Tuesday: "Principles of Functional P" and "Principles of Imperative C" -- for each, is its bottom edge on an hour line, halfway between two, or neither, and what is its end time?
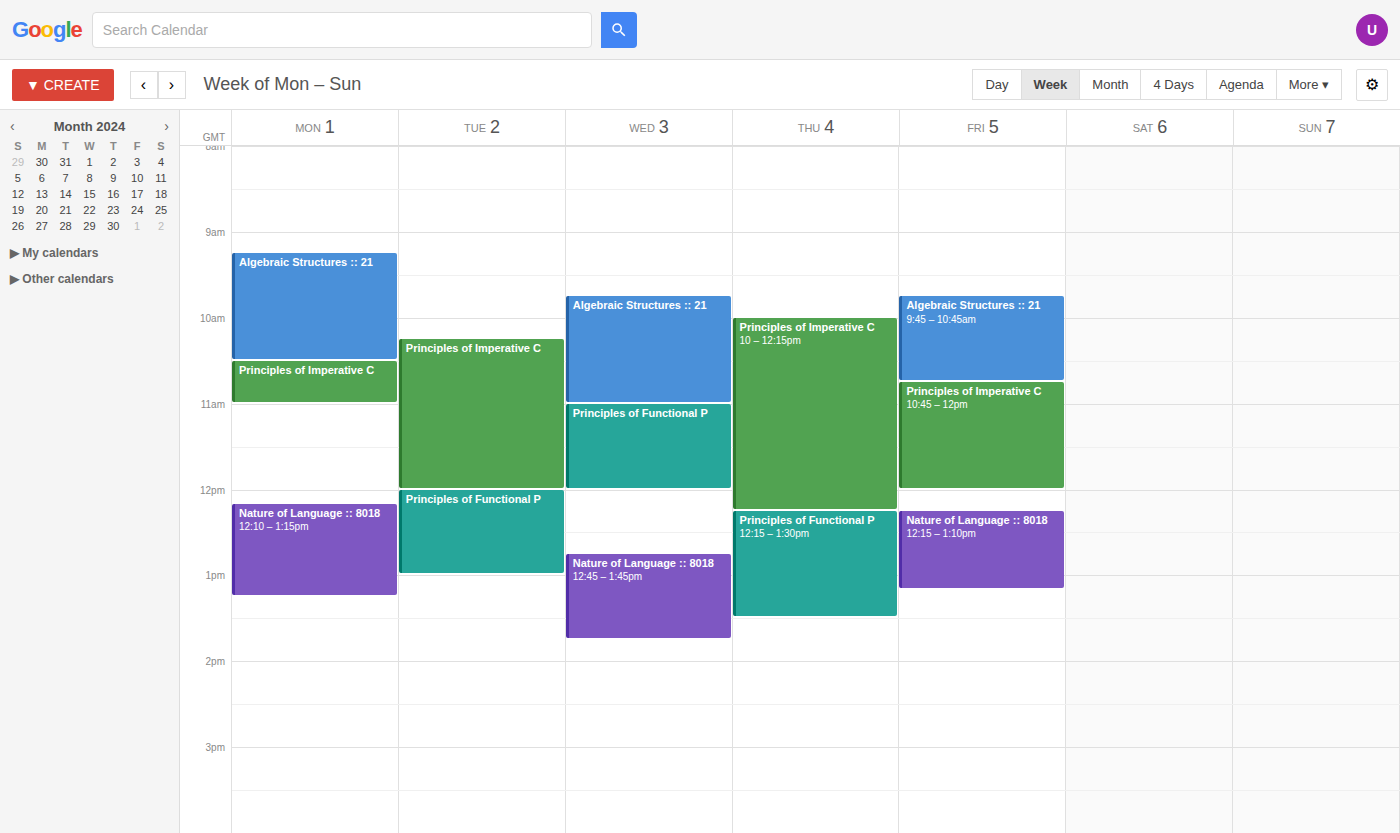
"Principles of Functional P": 1:00 PM, exactly on the 1 PM line. "Principles of Imperative C": 12:00 PM, exactly on the 12 PM line.